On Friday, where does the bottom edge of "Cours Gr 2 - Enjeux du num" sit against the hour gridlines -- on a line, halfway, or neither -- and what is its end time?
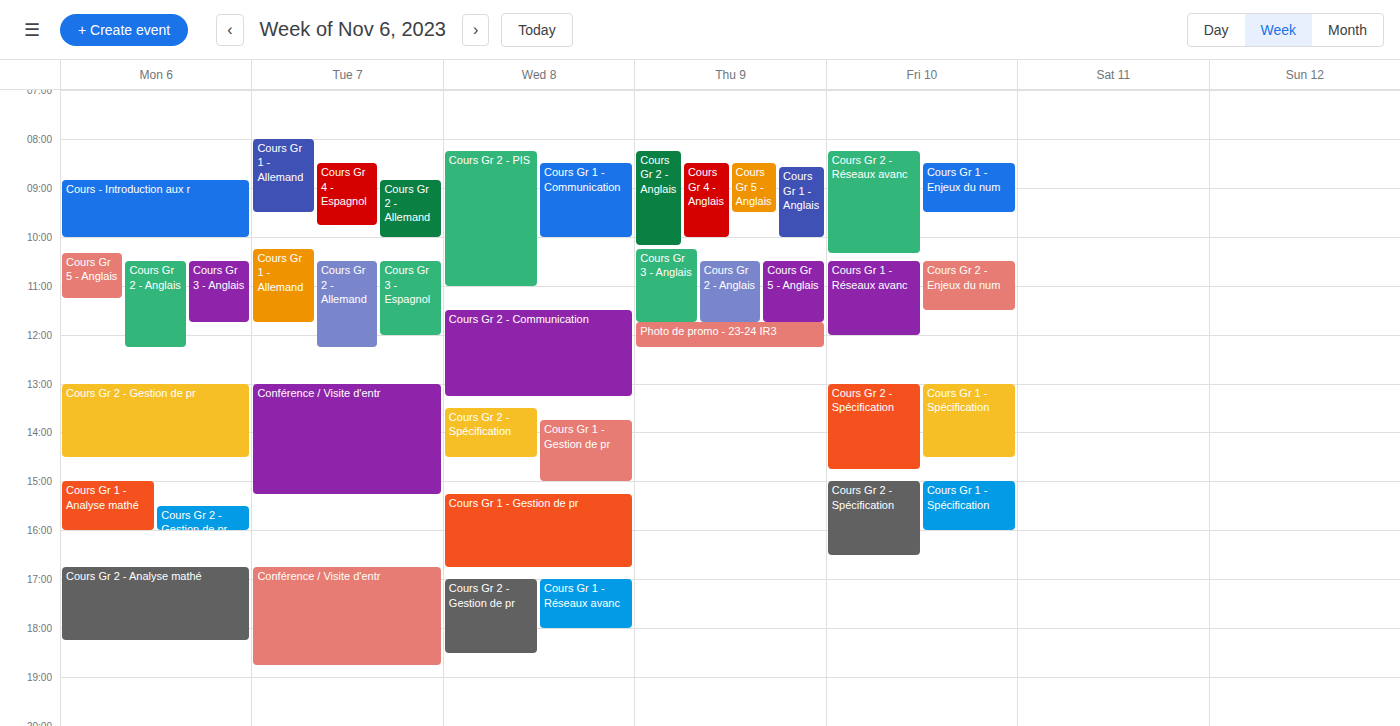
11:30 -- halfway between the 11:00 and 12:00 lines.